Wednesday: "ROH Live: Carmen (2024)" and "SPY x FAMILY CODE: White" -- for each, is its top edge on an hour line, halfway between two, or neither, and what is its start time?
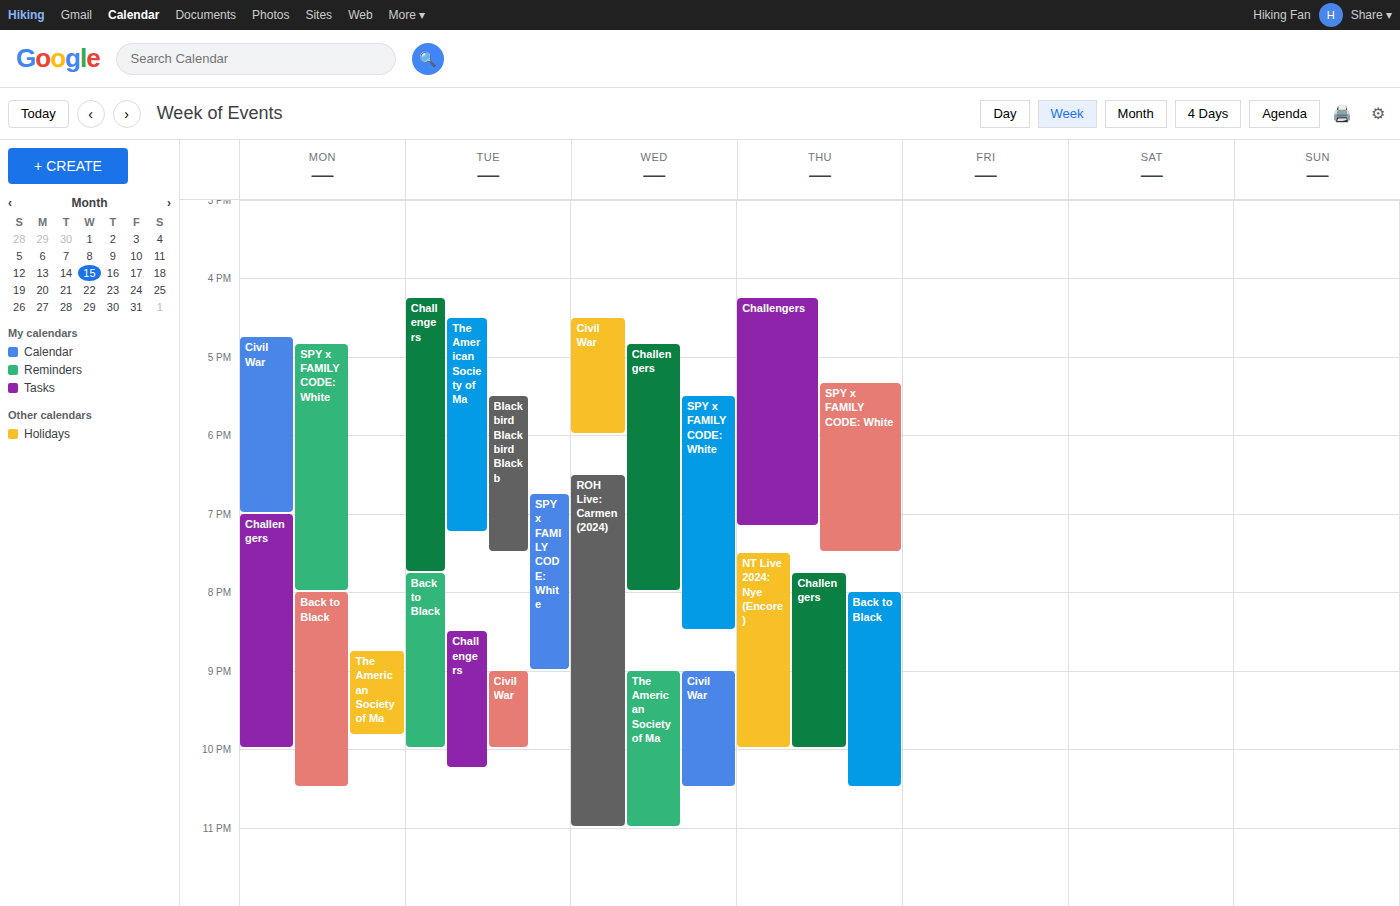
"ROH Live: Carmen (2024)": 6:30 PM, halfway between the 6 PM and 7 PM lines. "SPY x FAMILY CODE: White": 5:30 PM, halfway between the 5 PM and 6 PM lines.